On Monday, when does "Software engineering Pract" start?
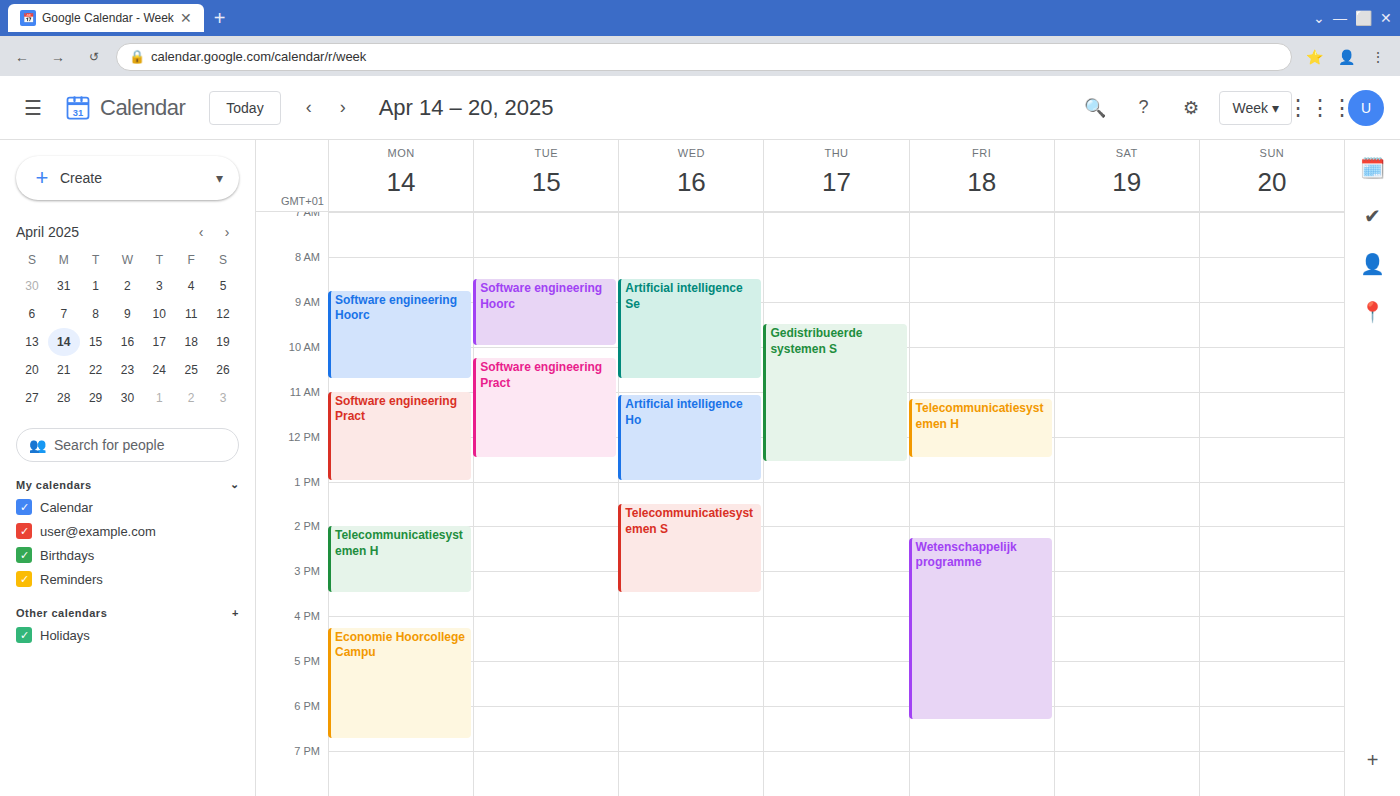
11:00